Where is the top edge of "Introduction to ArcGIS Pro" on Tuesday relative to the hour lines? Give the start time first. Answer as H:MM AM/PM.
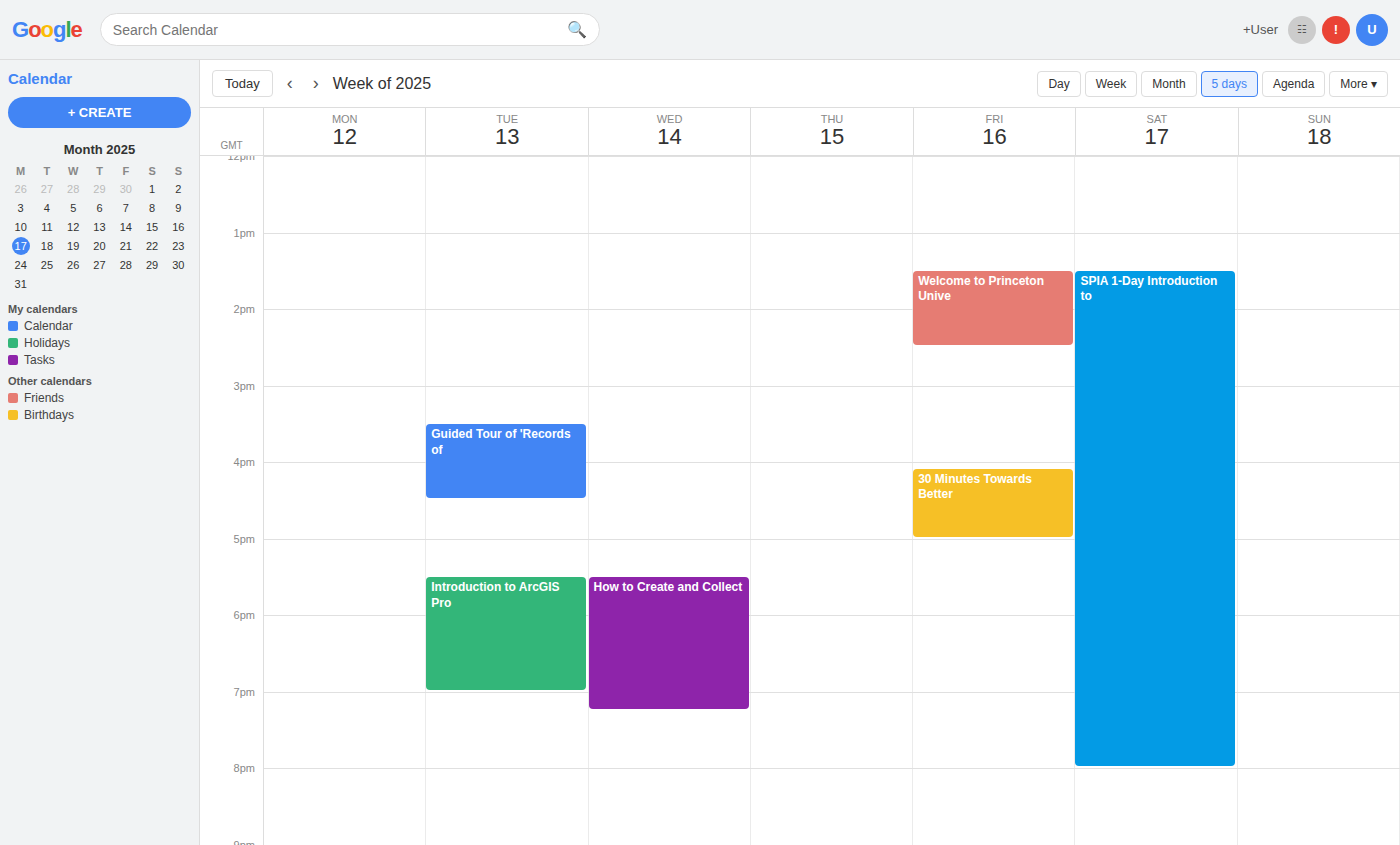
5:30 PM -- halfway between the 5 PM and 6 PM lines.